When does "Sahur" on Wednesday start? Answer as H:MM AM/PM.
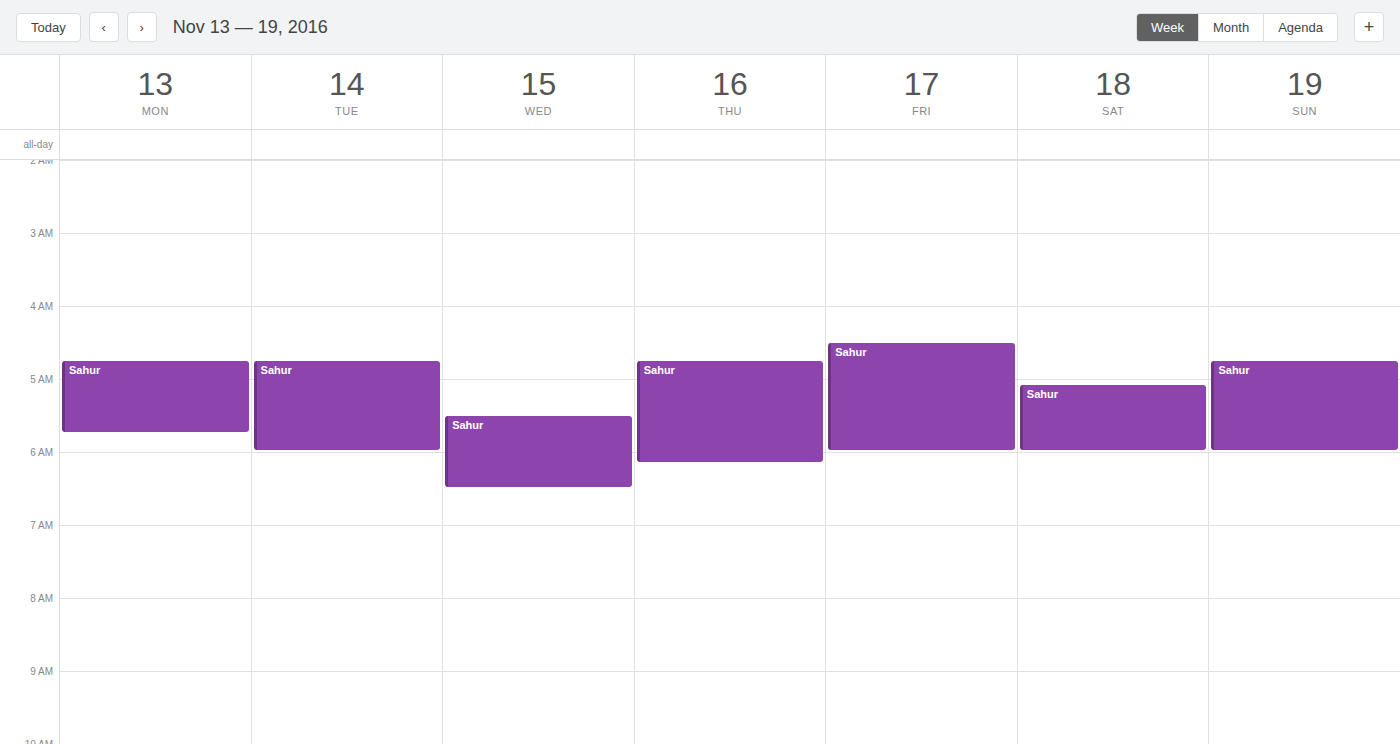
5:30 AM